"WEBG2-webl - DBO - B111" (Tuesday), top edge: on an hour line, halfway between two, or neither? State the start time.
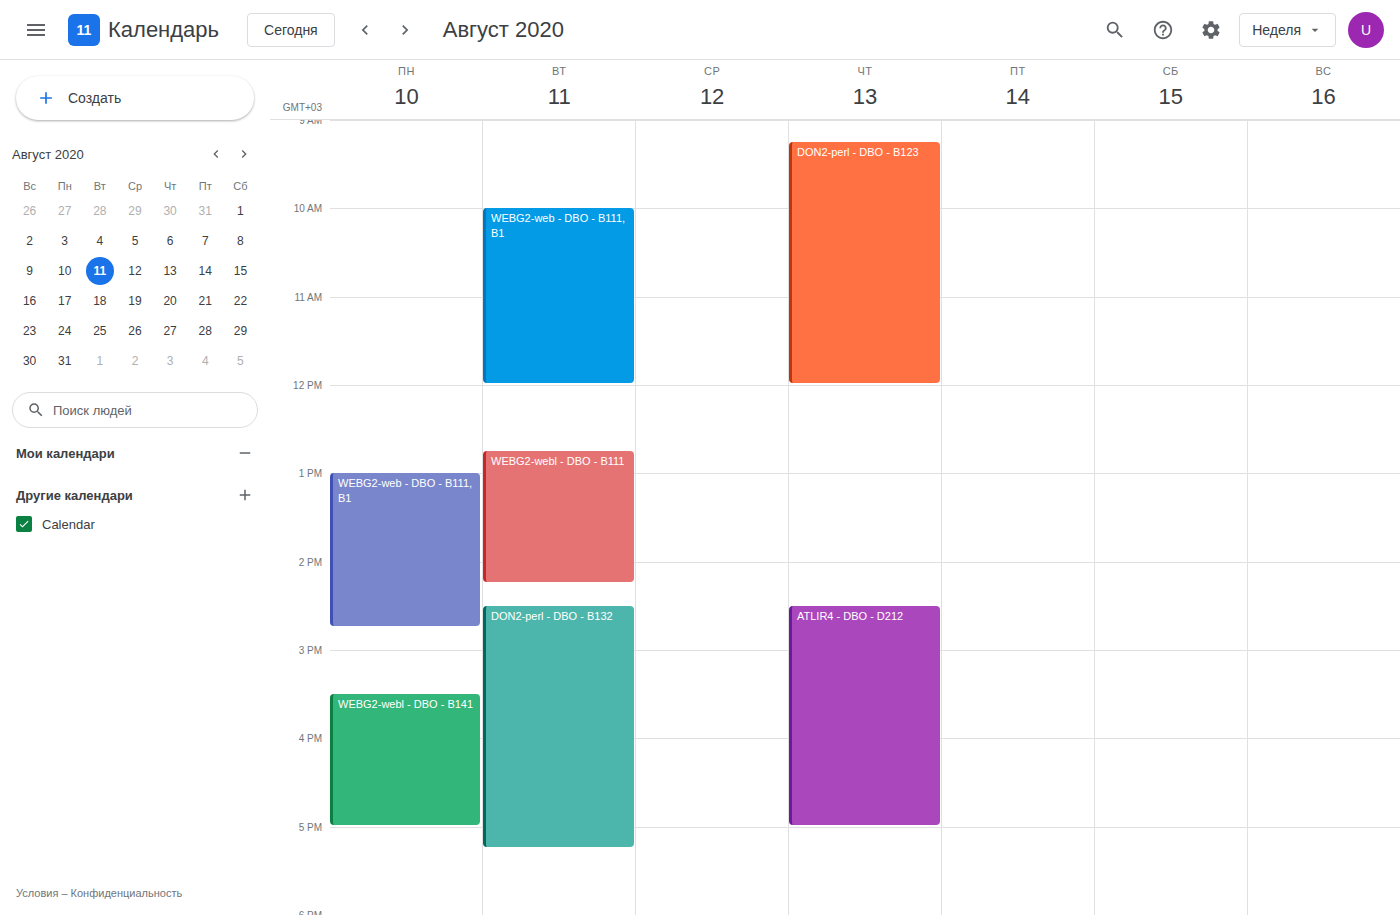
12:45 -- neither: three quarters of the way from the 12:00 line to the 13:00 line.